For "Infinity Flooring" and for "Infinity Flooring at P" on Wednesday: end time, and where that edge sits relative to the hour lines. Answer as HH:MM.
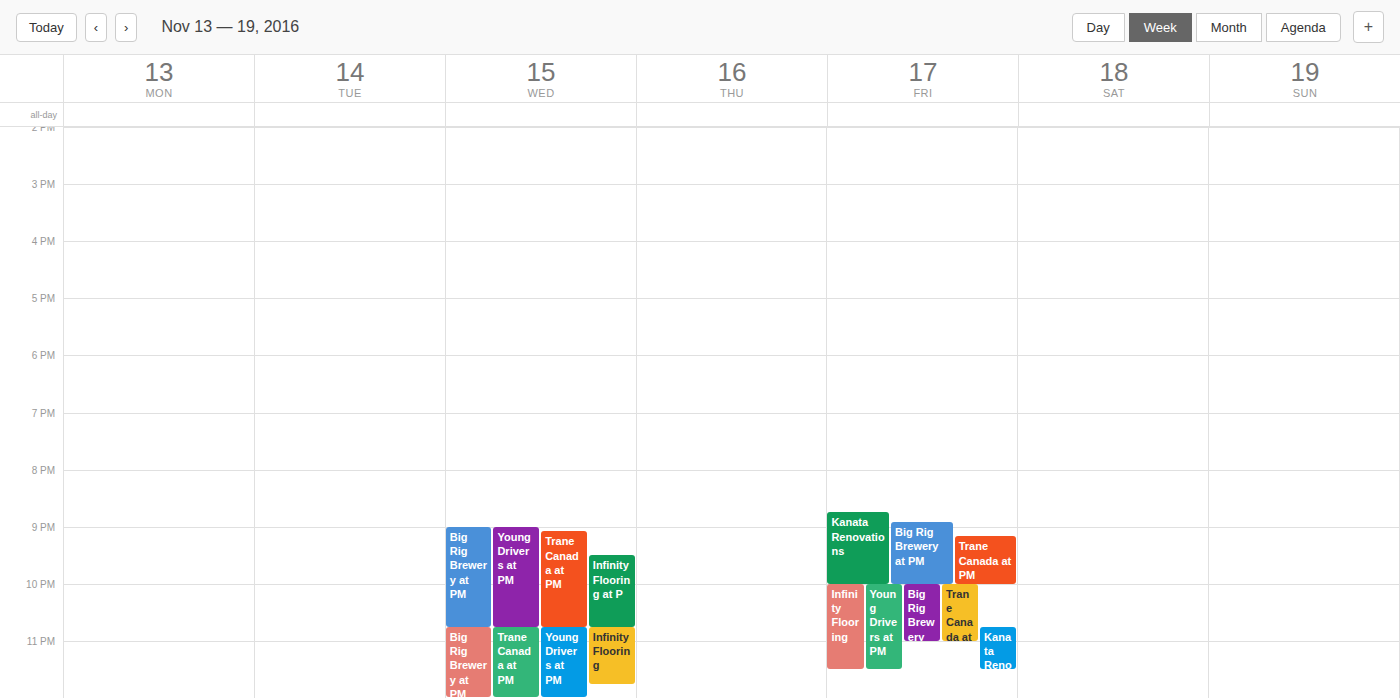
"Infinity Flooring": 23:45, neither: three quarters of the way from the 23:00 line to the 24:00 line. "Infinity Flooring at P": 22:45, neither: three quarters of the way from the 22:00 line to the 23:00 line.